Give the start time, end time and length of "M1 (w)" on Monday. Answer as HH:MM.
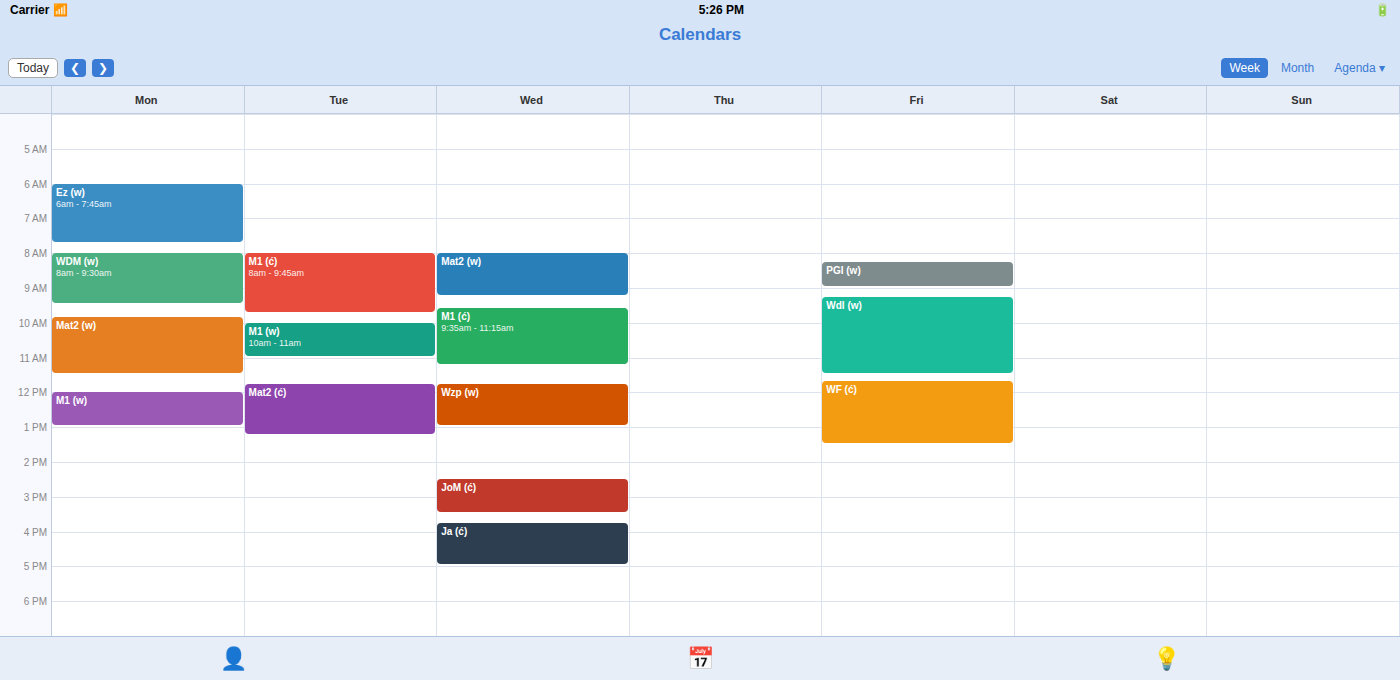
12:00 to 13:00, 1 hour